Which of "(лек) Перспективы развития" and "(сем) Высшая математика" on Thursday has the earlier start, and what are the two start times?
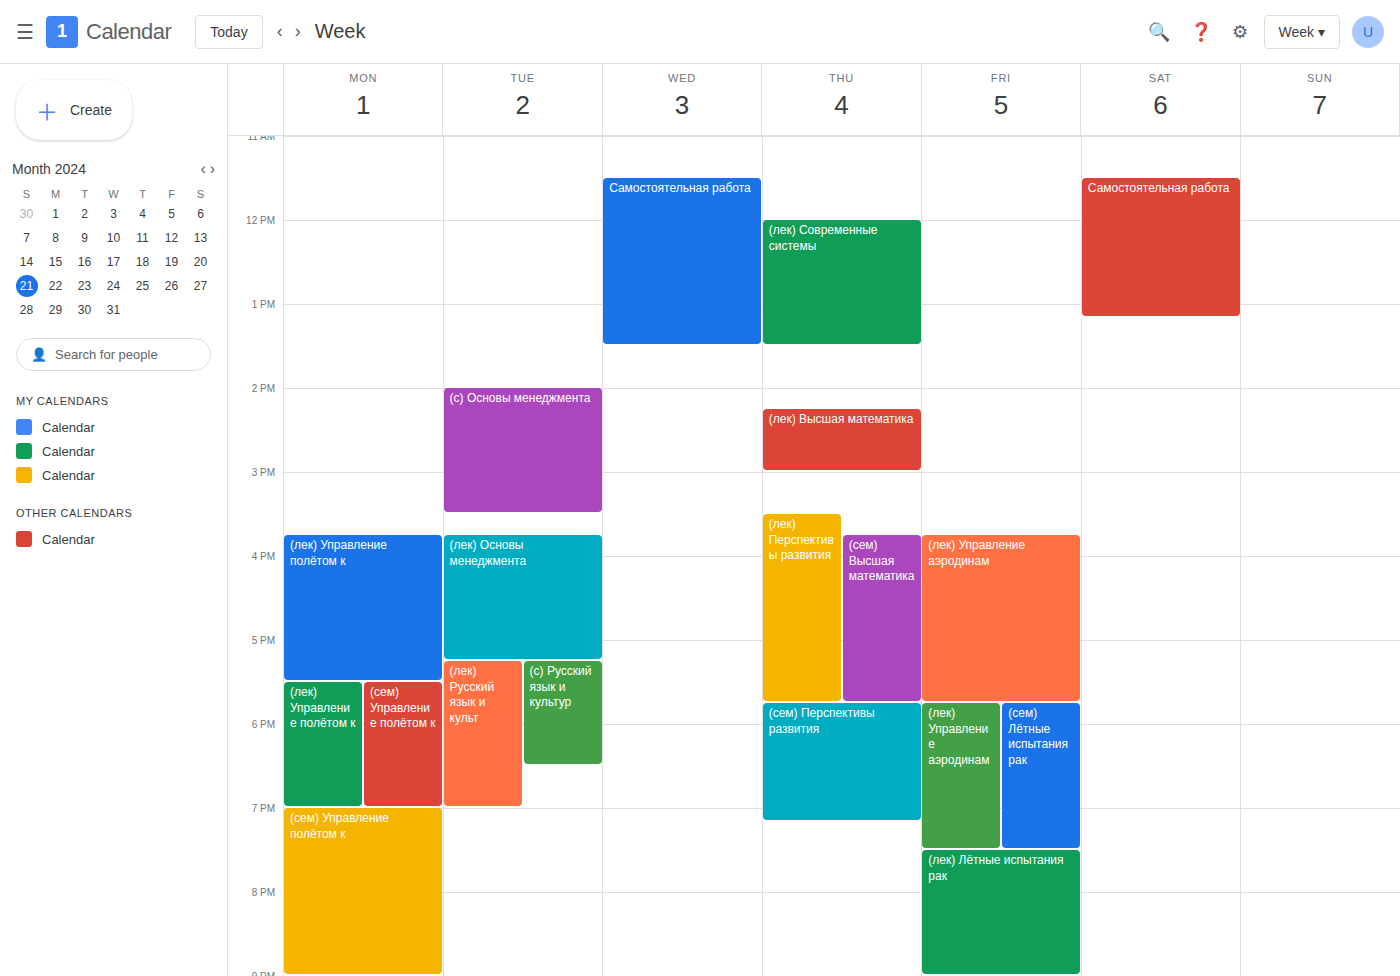
"(лек) Перспективы развития" 3:30 PM; "(сем) Высшая математика" 3:45 PM.